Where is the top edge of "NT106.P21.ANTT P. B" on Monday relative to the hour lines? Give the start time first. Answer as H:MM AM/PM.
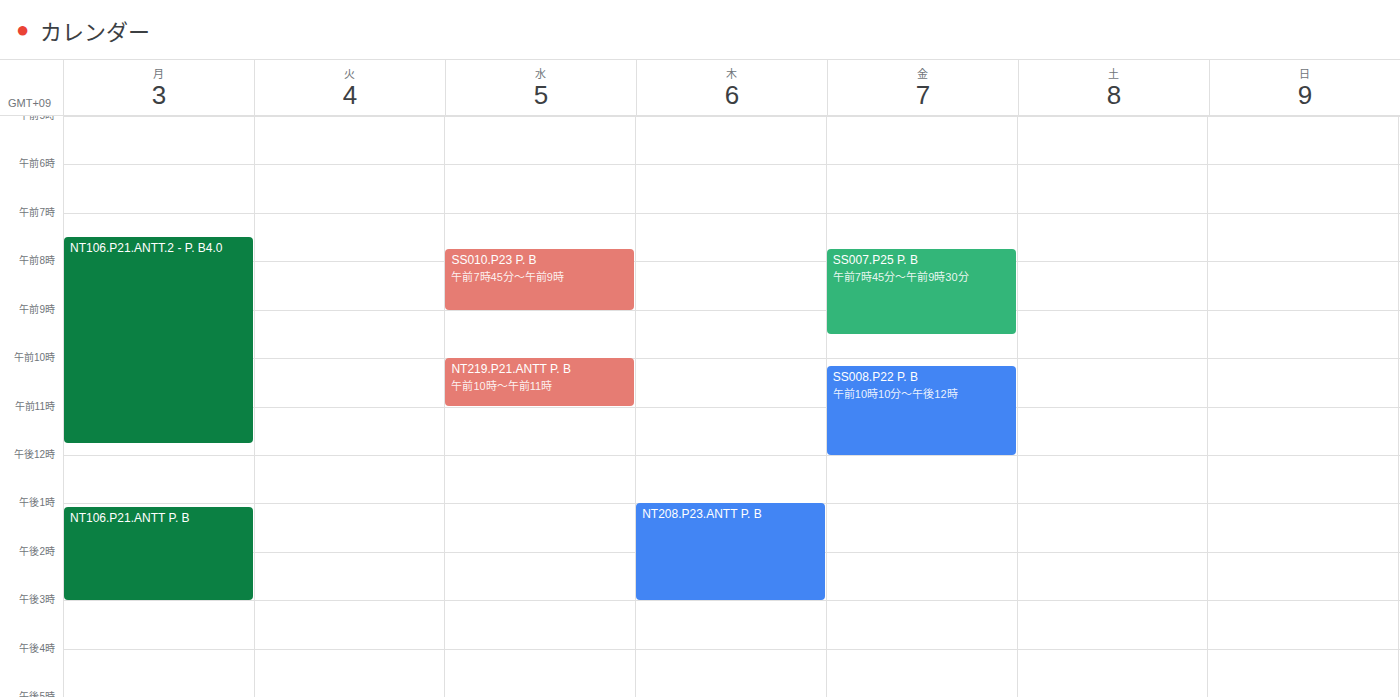
1:05 PM -- neither: 5 minutes below the 1 PM line and 55 minutes above the 2 PM line.